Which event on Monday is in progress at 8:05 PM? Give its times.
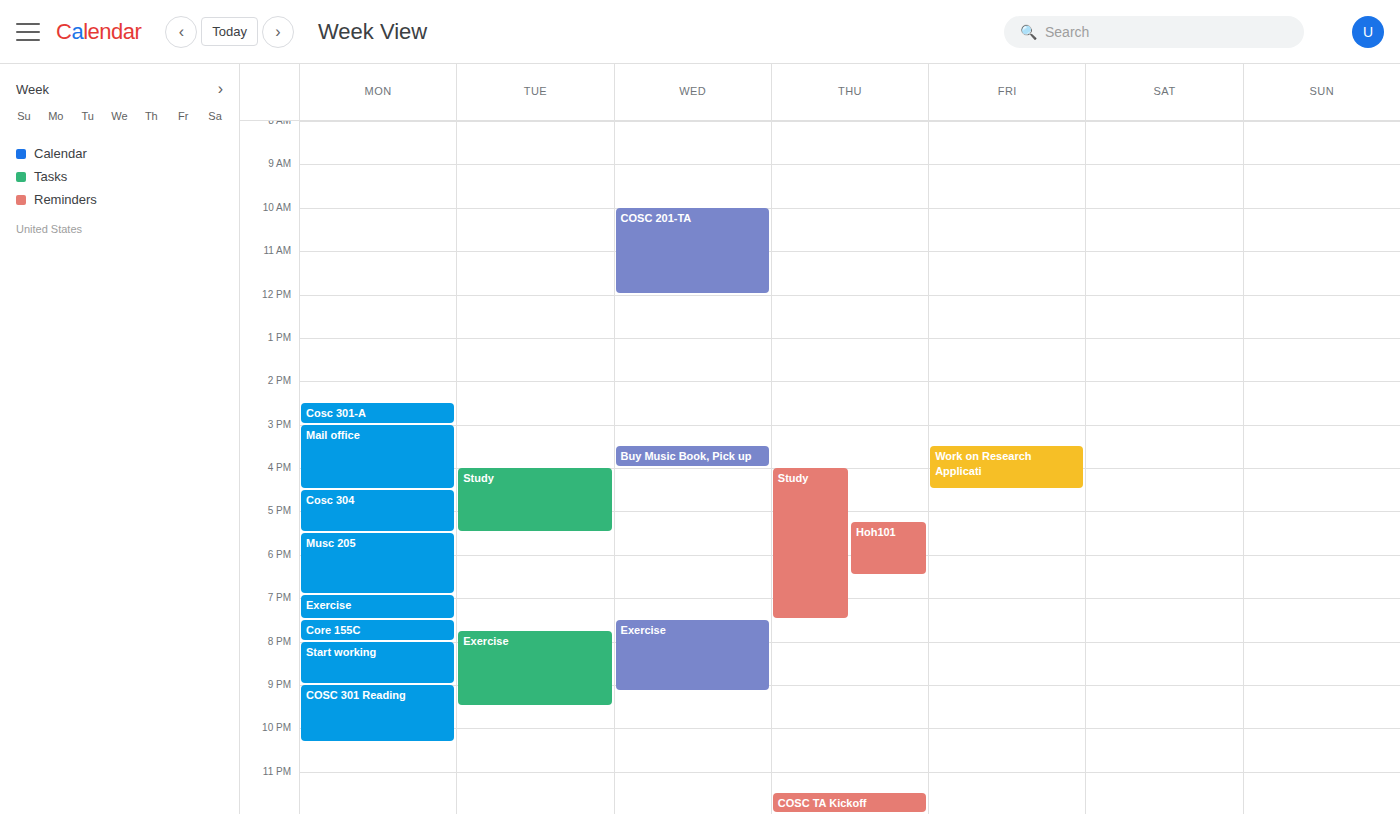
"Start working", 8:00 PM to 9:00 PM